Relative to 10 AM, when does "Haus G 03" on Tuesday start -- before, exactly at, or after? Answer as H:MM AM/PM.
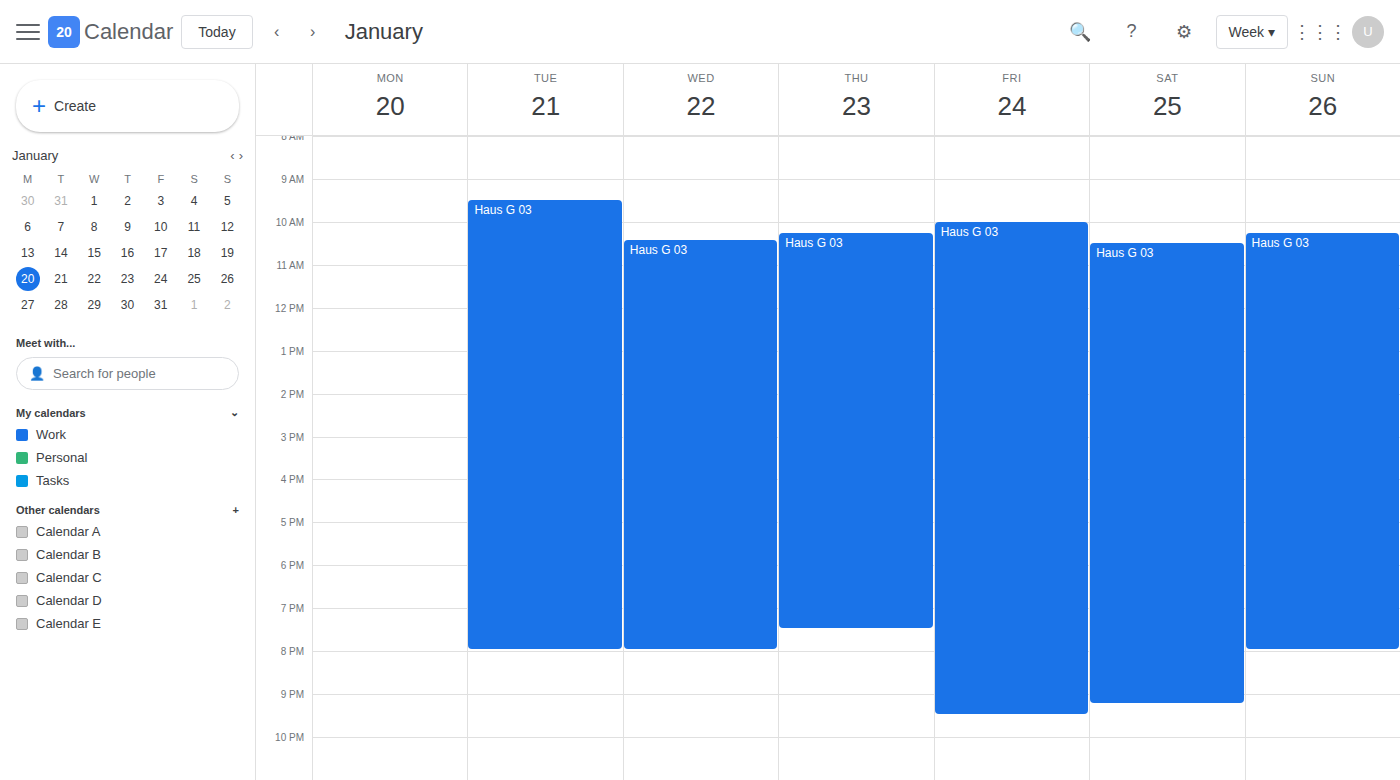
9:30 AM -- before 10 AM, 30 minutes above the 10 AM line.